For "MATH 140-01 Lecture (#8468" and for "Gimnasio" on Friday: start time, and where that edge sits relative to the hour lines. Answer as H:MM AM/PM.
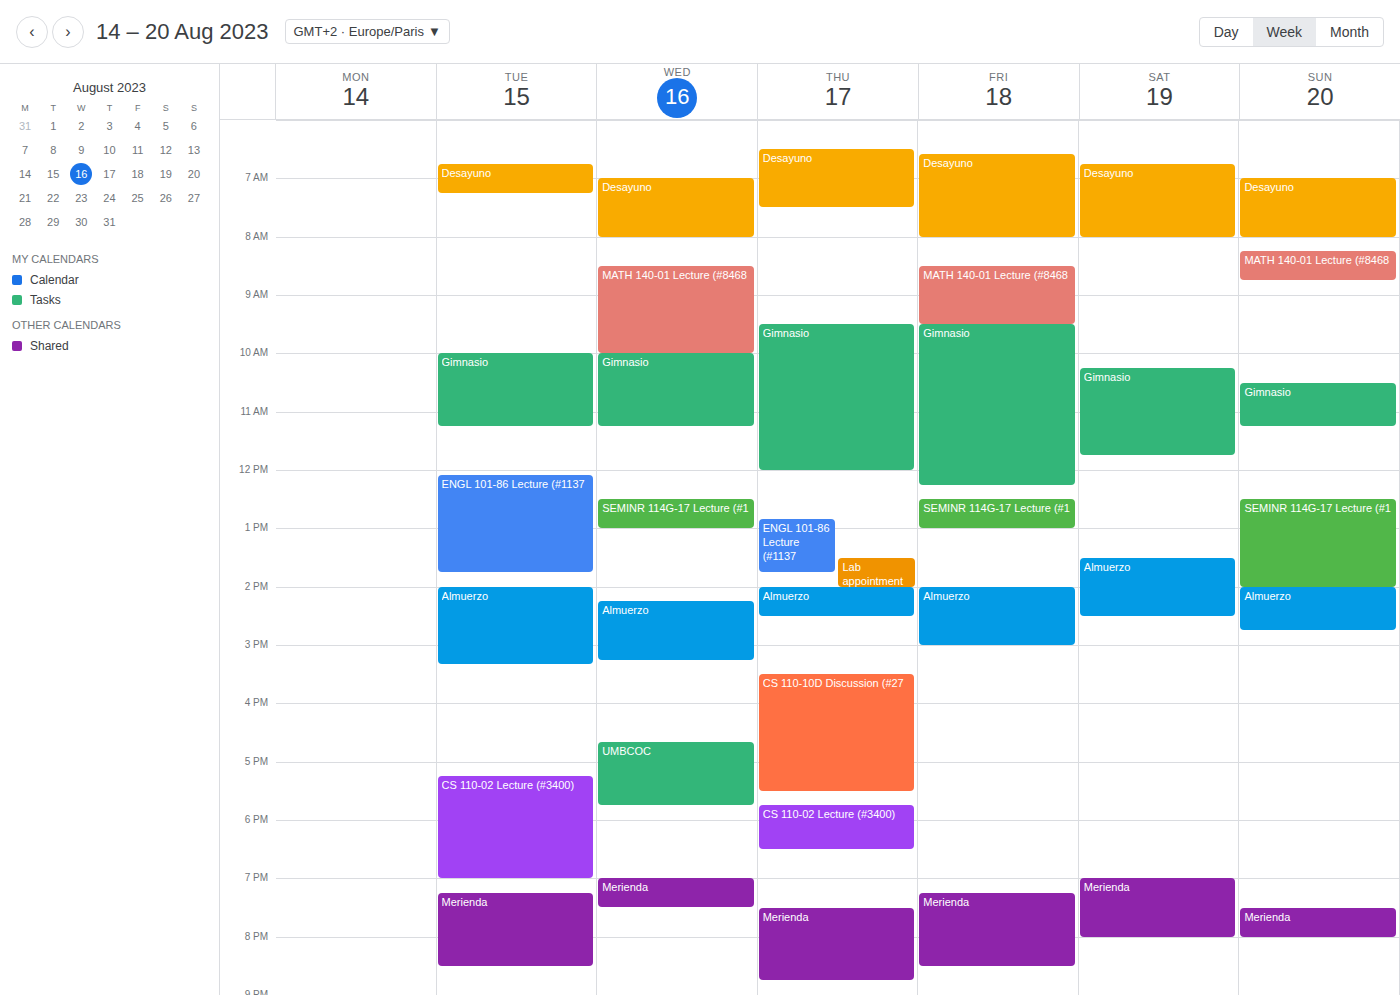
"MATH 140-01 Lecture (#8468": 8:30 AM, halfway between the 8 AM and 9 AM lines. "Gimnasio": 9:30 AM, halfway between the 9 AM and 10 AM lines.